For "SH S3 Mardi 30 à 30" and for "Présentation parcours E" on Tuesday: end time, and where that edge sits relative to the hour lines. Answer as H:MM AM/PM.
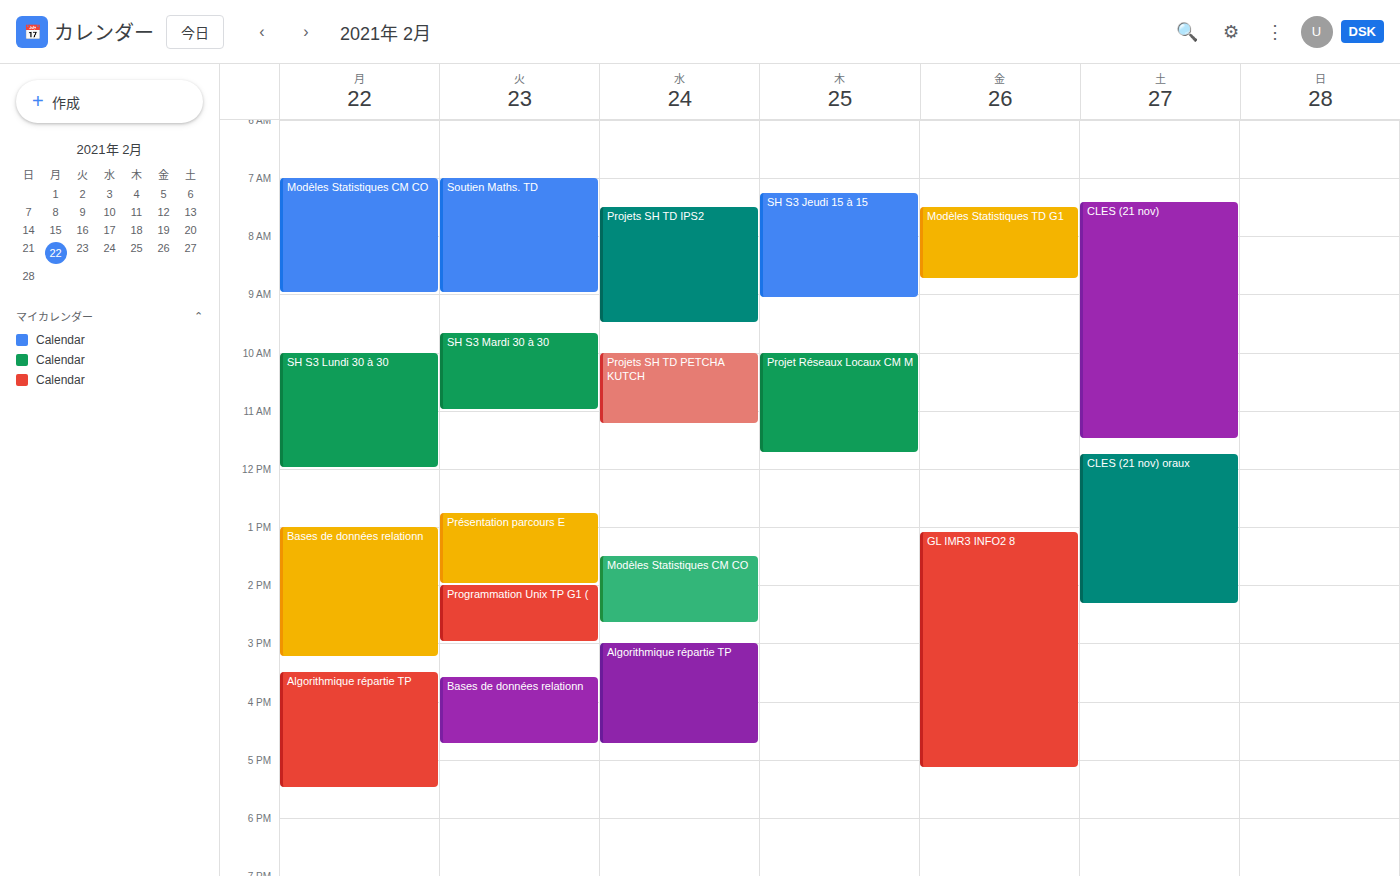
"SH S3 Mardi 30 à 30": 11:00 AM, exactly on the 11 AM line. "Présentation parcours E": 2:00 PM, exactly on the 2 PM line.